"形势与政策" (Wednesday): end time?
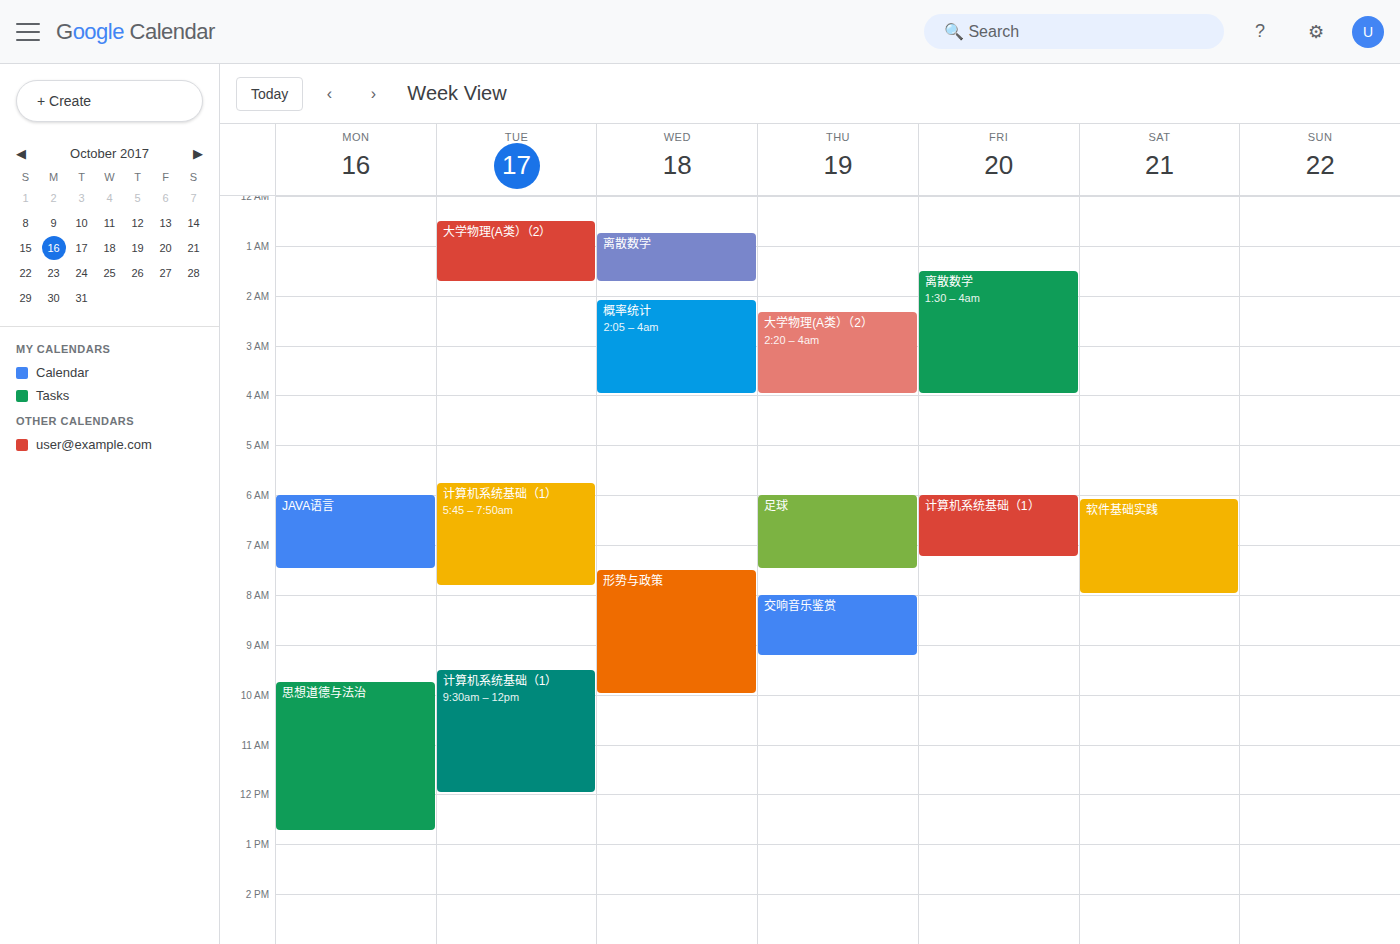
10:00 AM